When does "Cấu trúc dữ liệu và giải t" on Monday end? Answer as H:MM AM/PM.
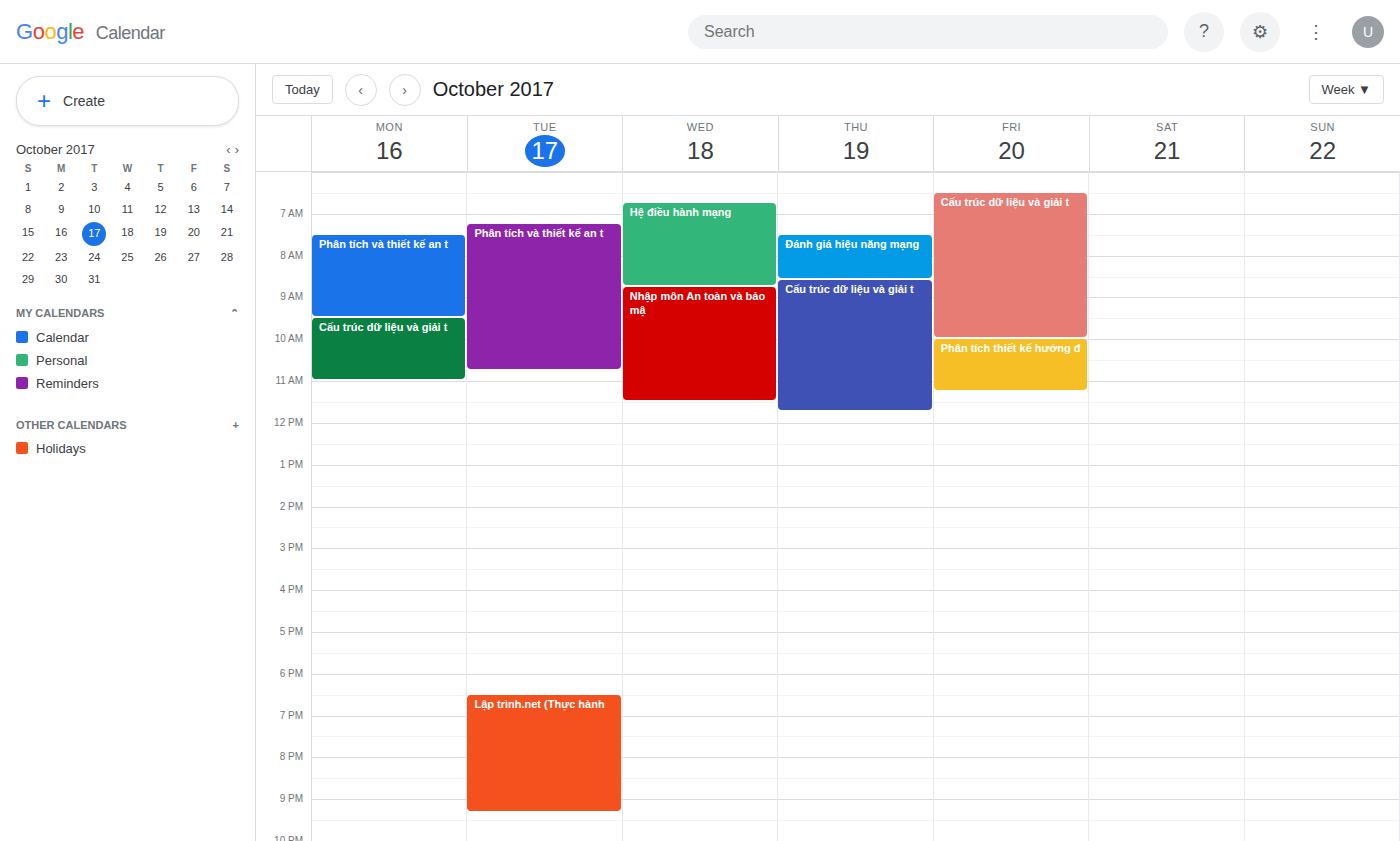
11:00 AM